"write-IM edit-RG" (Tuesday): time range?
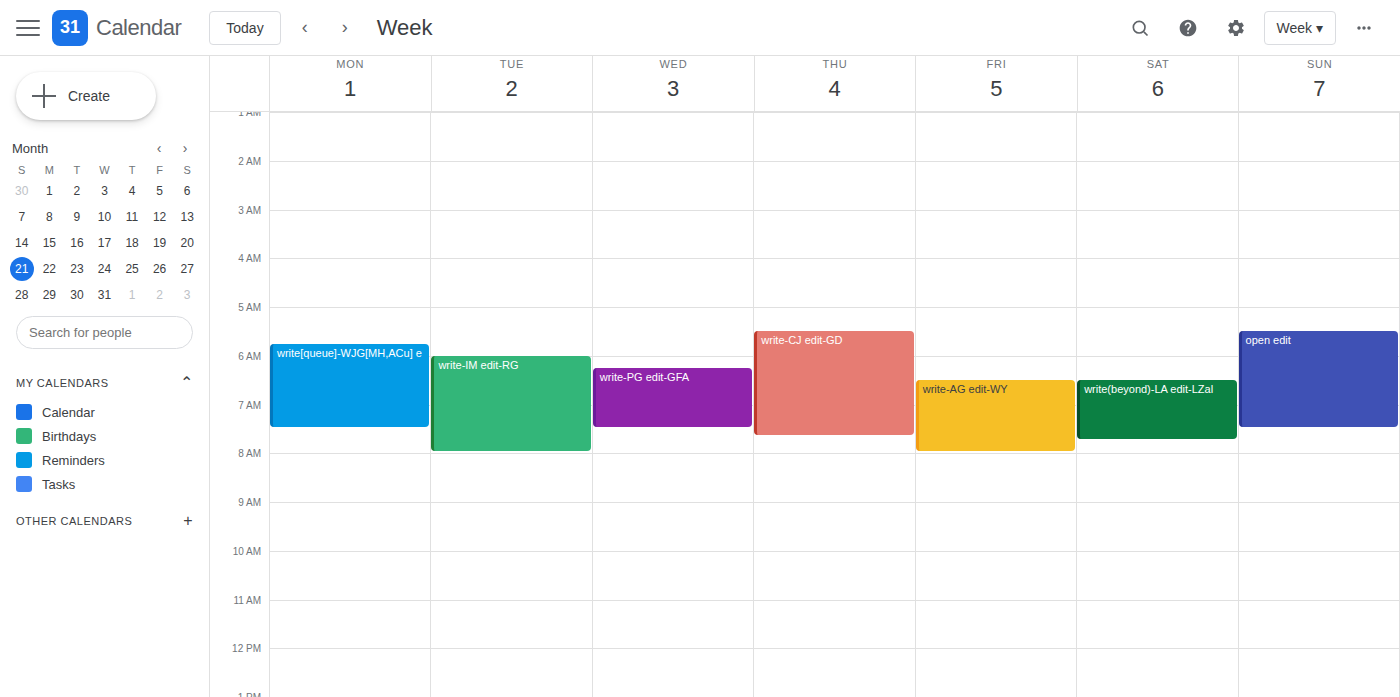
6:00 AM to 8:00 AM